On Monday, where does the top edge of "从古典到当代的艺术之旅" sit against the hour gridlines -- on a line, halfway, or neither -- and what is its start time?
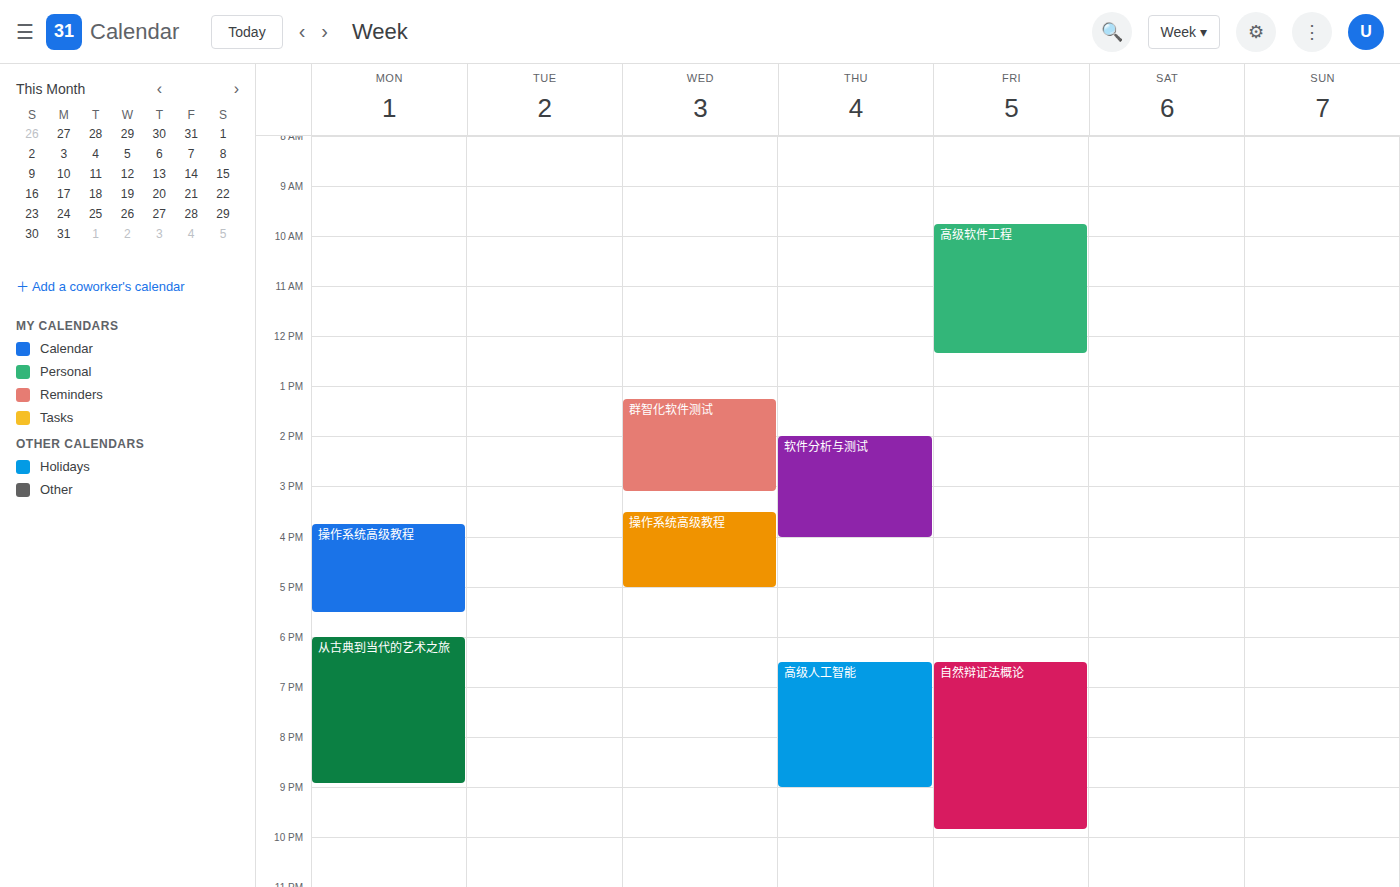
6:00 PM -- exactly on the 6 PM line.